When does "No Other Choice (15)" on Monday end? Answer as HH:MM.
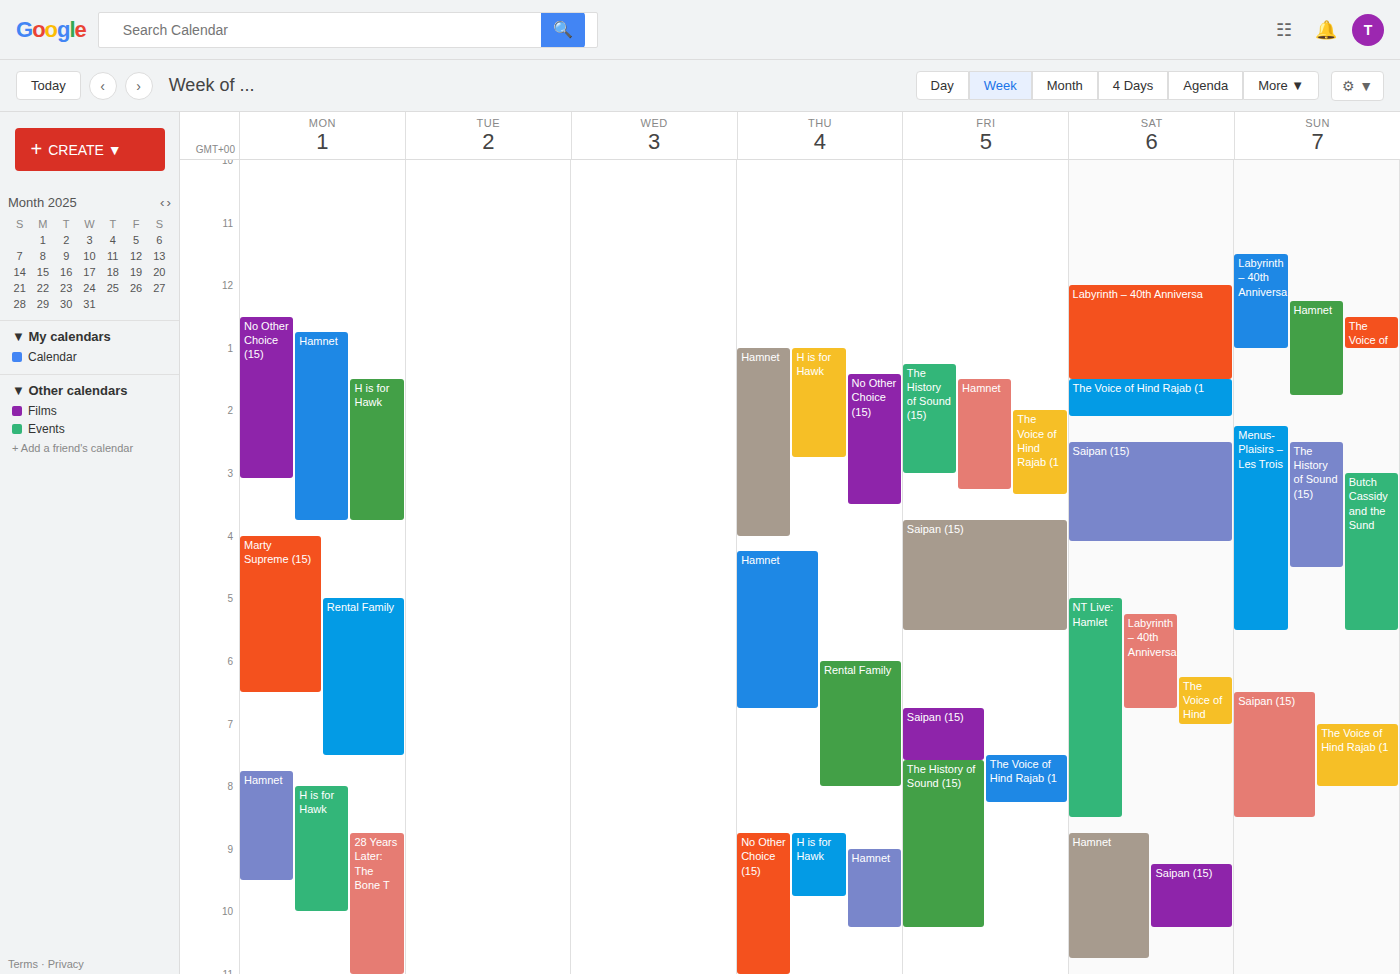
15:05